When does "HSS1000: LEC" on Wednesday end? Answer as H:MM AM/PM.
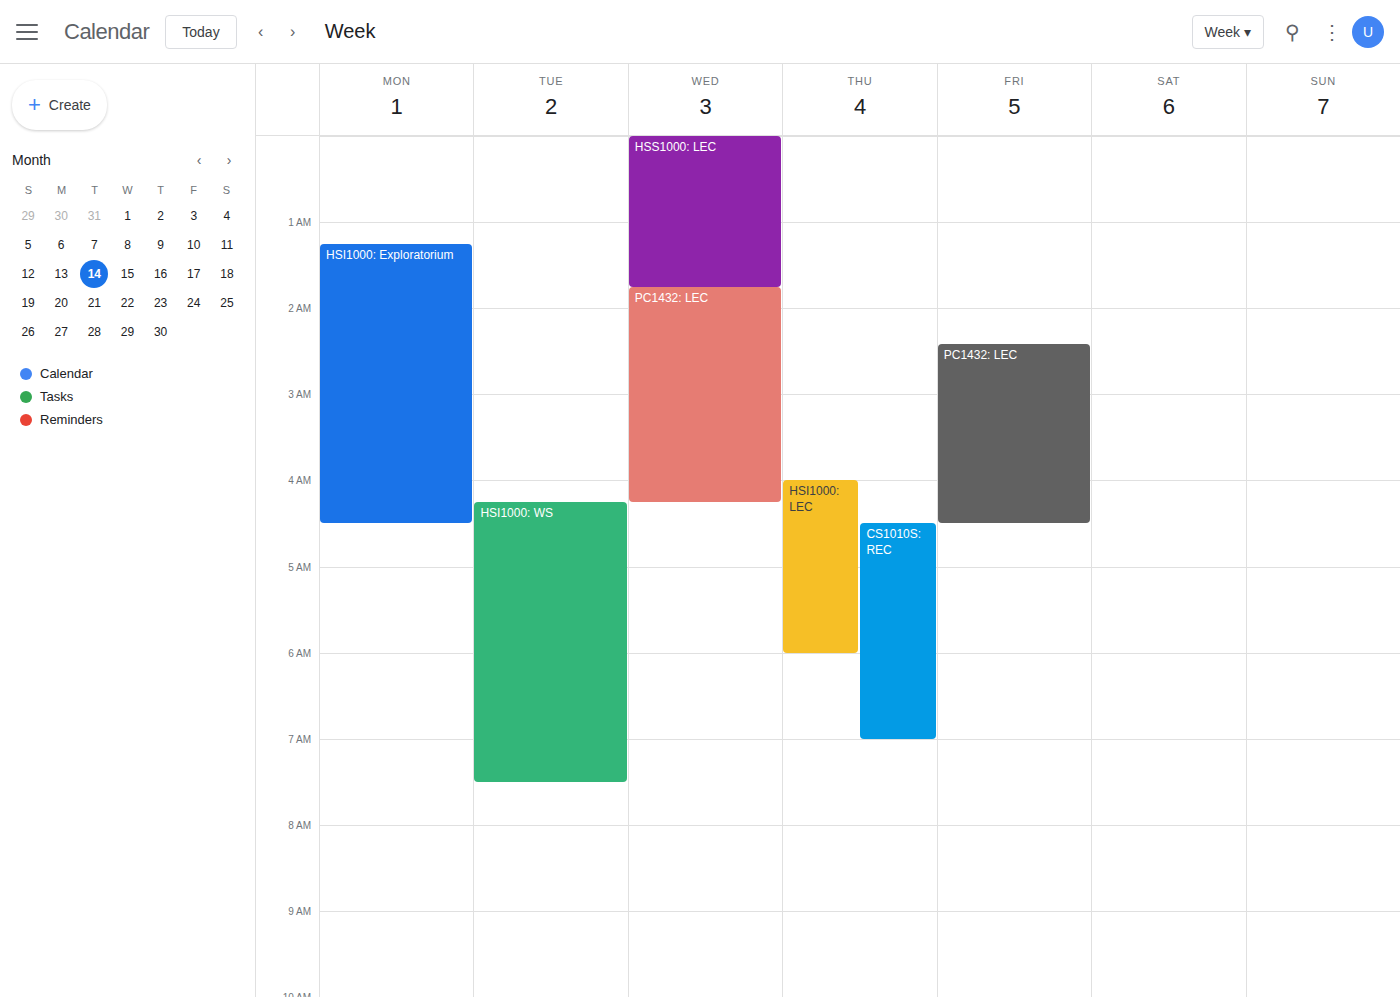
1:45 AM